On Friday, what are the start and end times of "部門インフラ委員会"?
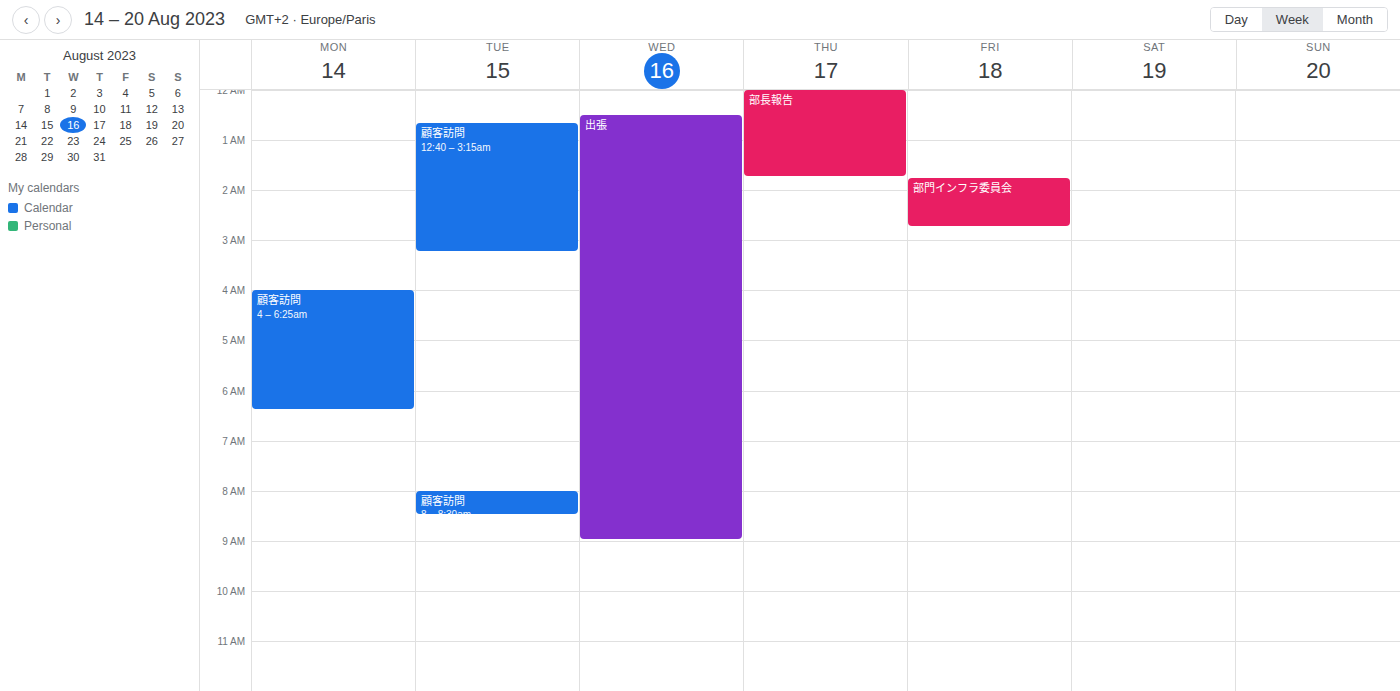
1:45 AM to 2:45 AM